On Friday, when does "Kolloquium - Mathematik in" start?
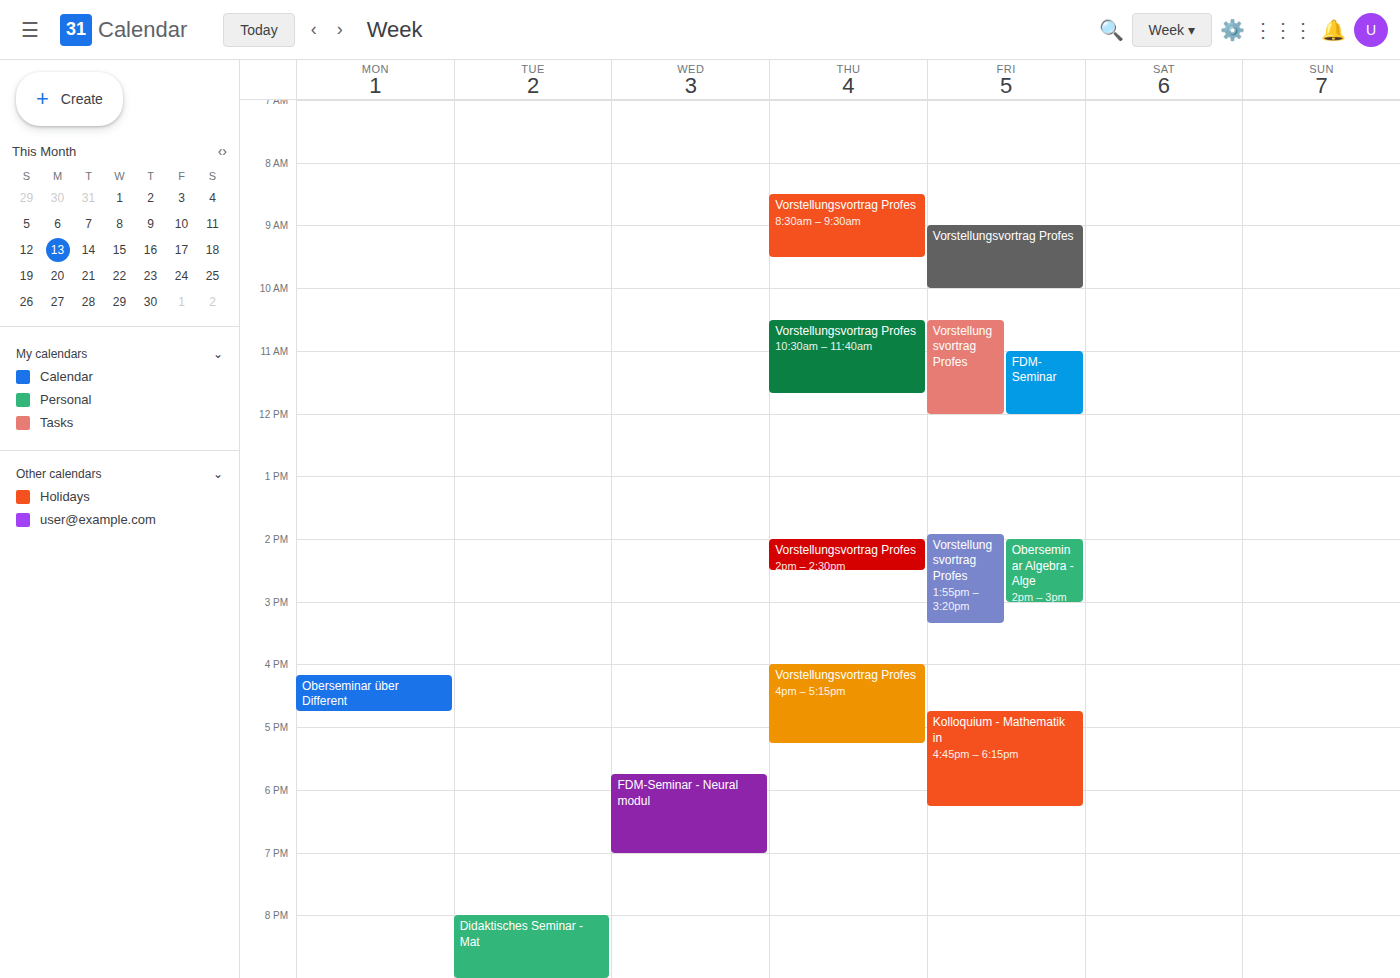
16:45